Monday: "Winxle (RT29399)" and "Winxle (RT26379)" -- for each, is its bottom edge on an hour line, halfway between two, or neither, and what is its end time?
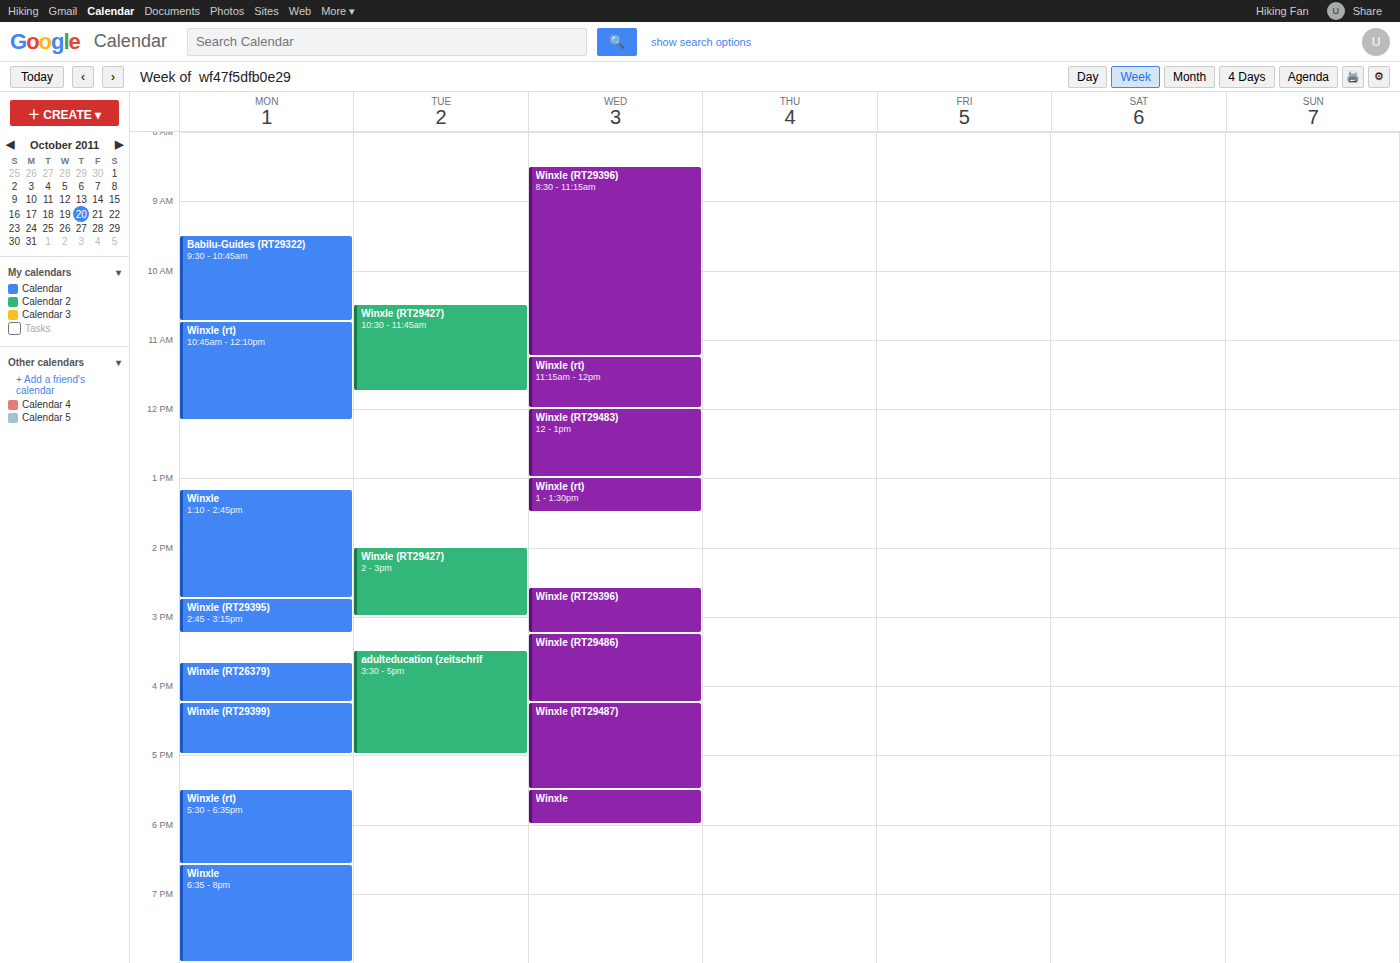
"Winxle (RT29399)": 5:00 PM, exactly on the 5 PM line. "Winxle (RT26379)": 4:15 PM, neither: a quarter of the way from the 4 PM line to the 5 PM line.